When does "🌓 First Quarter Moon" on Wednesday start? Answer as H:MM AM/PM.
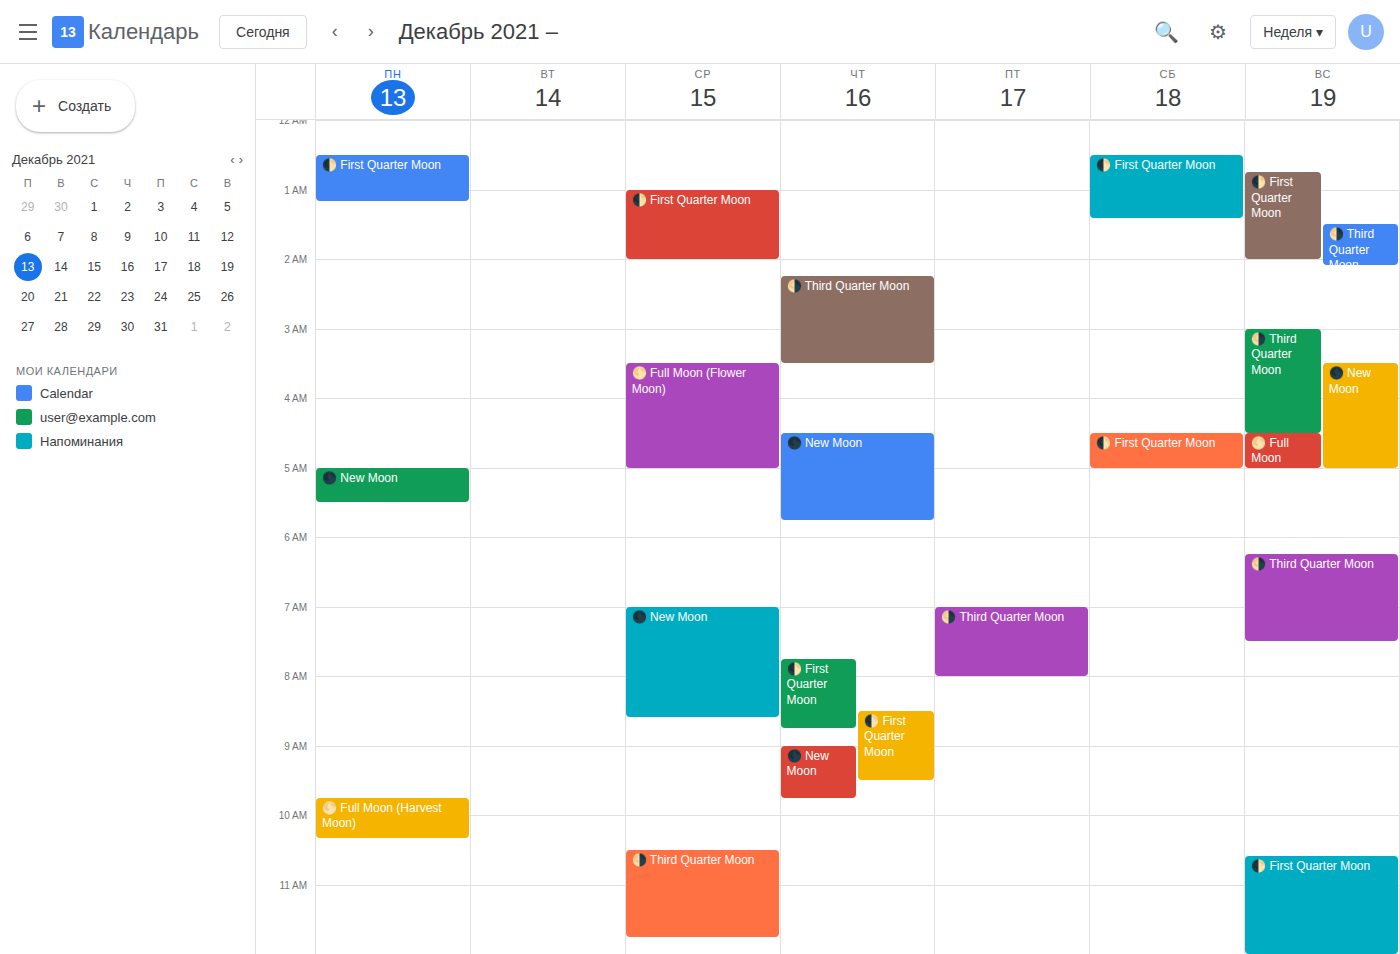
1:00 AM